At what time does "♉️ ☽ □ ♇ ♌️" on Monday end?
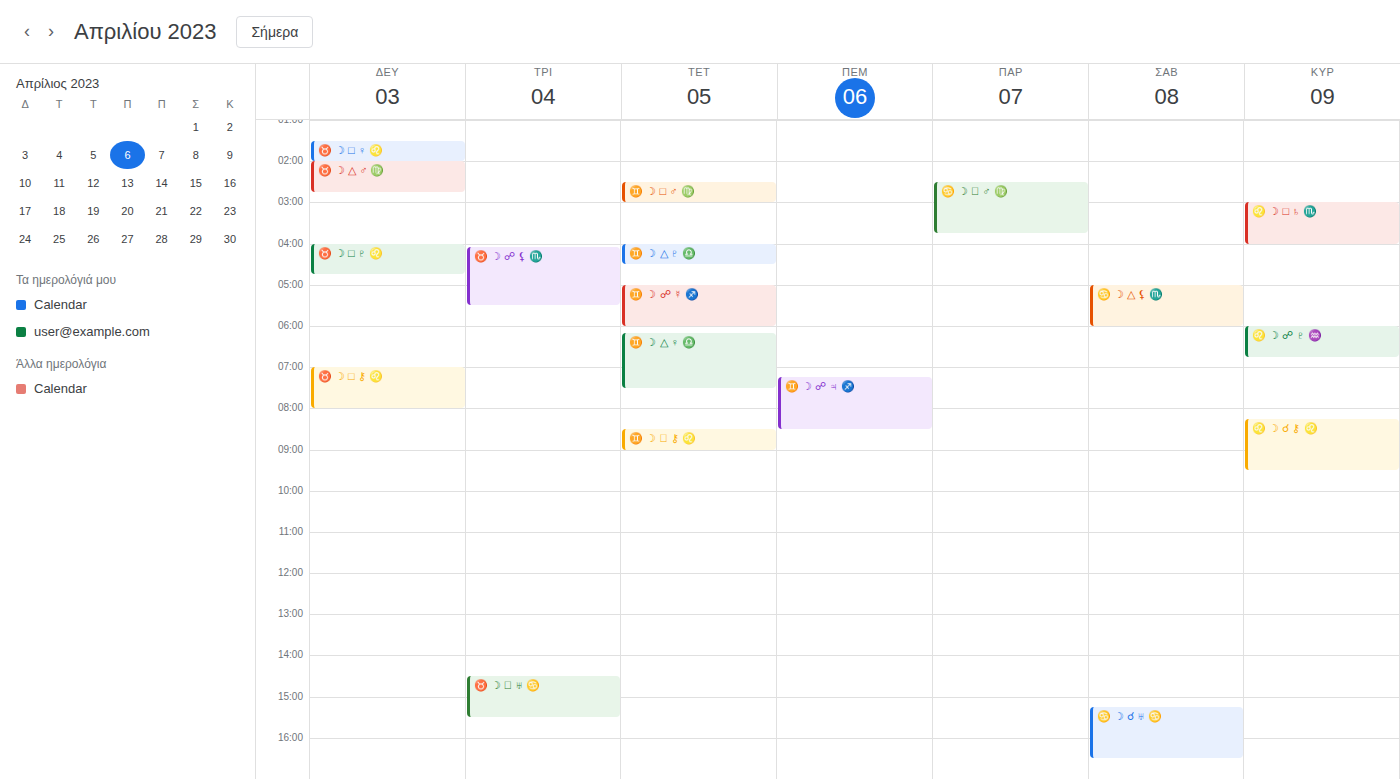
04:45